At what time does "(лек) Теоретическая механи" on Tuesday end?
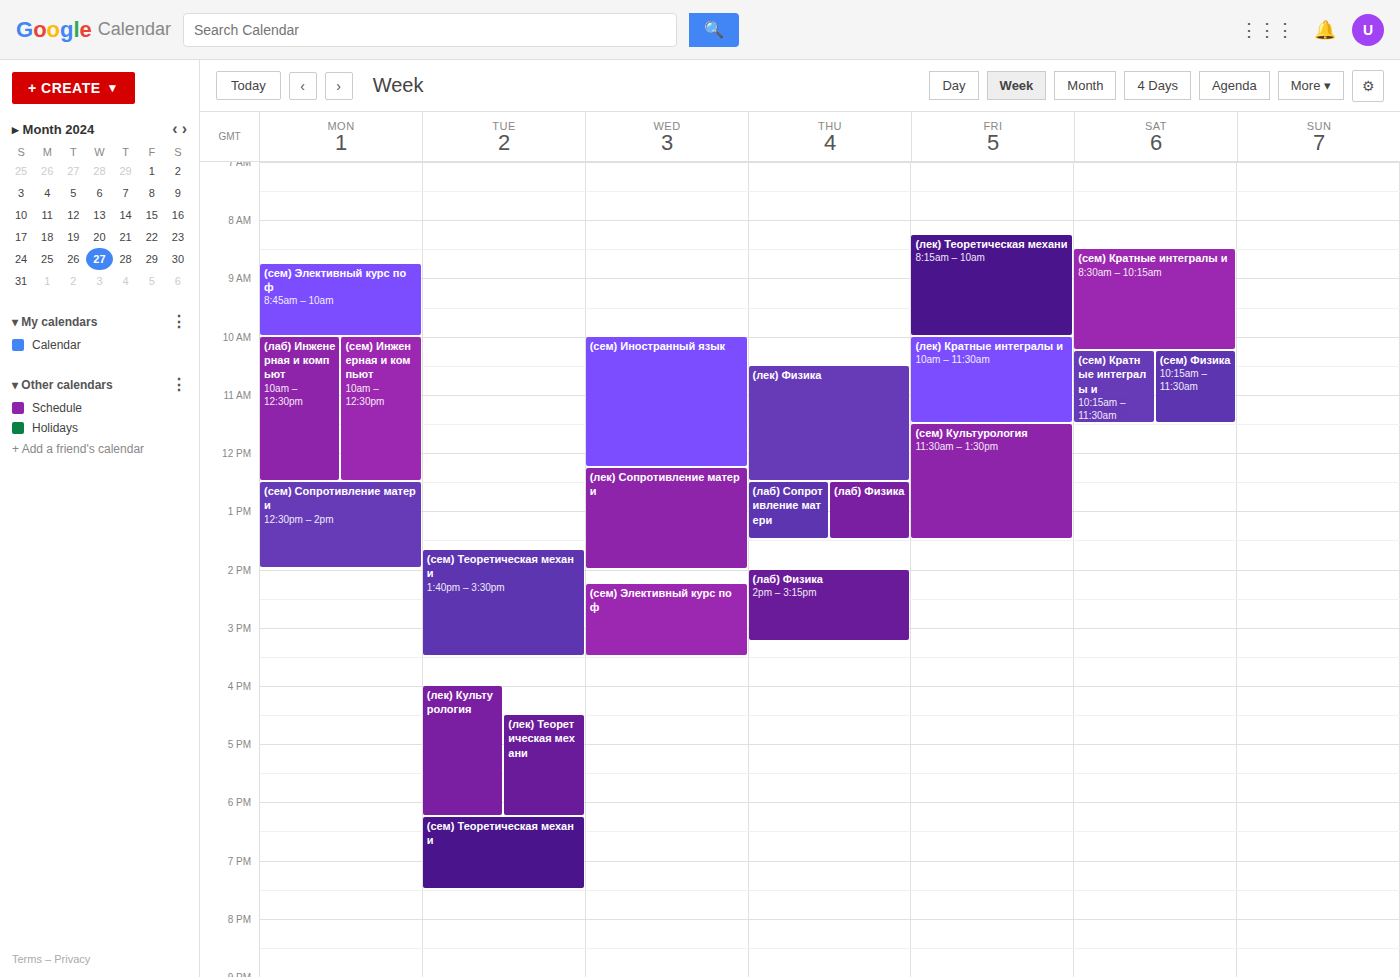
18:15